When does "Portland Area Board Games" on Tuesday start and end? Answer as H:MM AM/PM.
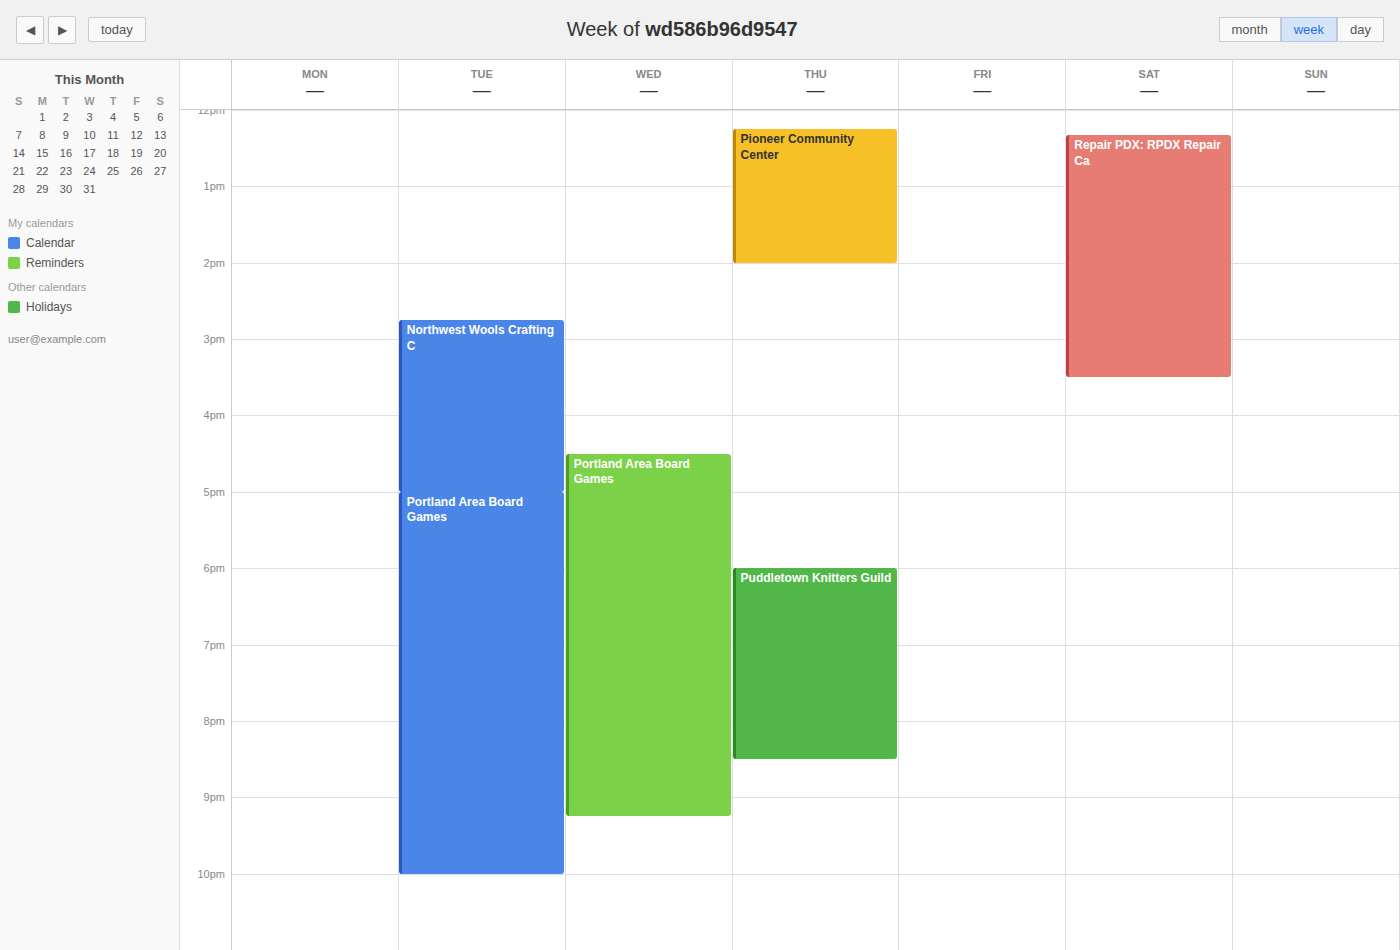
5:00 PM to 10:00 PM